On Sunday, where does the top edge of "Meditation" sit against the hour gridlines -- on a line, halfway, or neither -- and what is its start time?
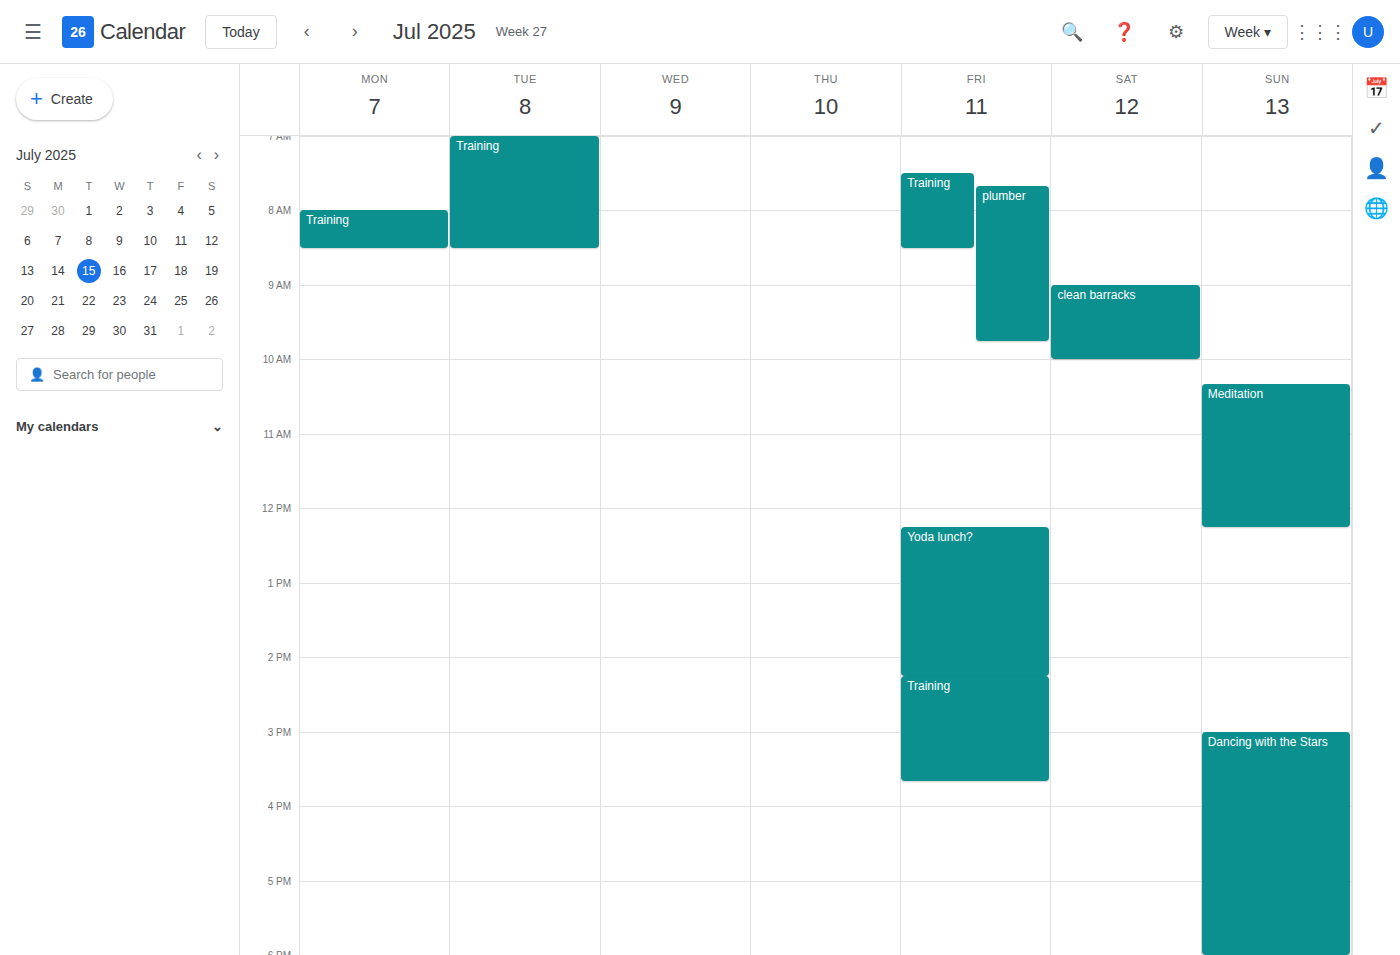
10:20 AM -- neither: 20 minutes below the 10 AM line and 40 minutes above the 11 AM line.